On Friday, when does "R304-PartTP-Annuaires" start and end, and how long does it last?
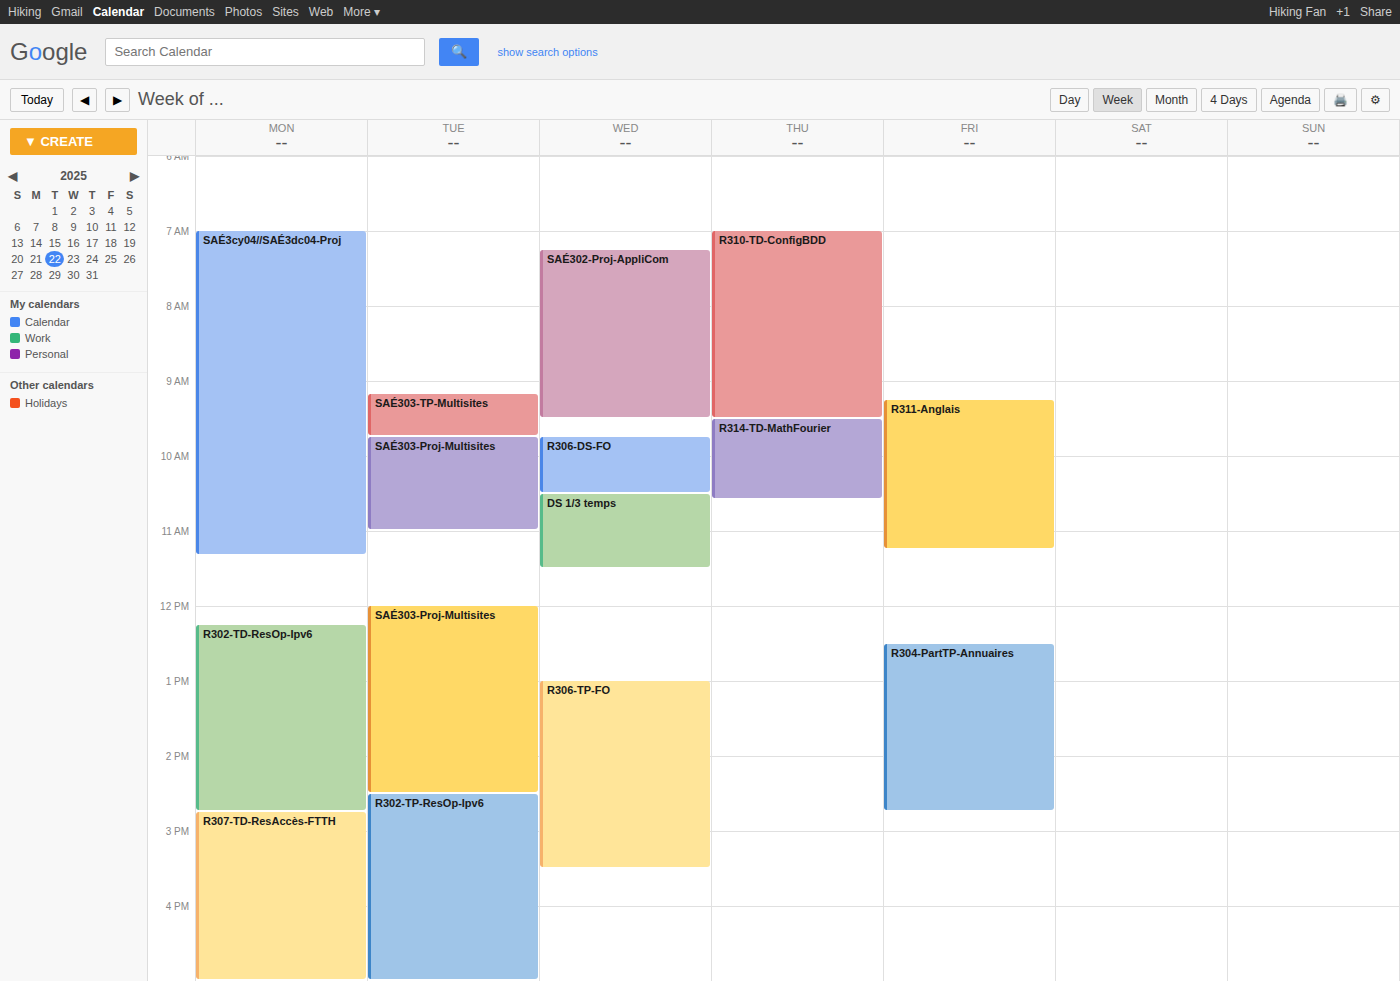
12:30 PM to 2:45 PM, 2 hours 15 minutes